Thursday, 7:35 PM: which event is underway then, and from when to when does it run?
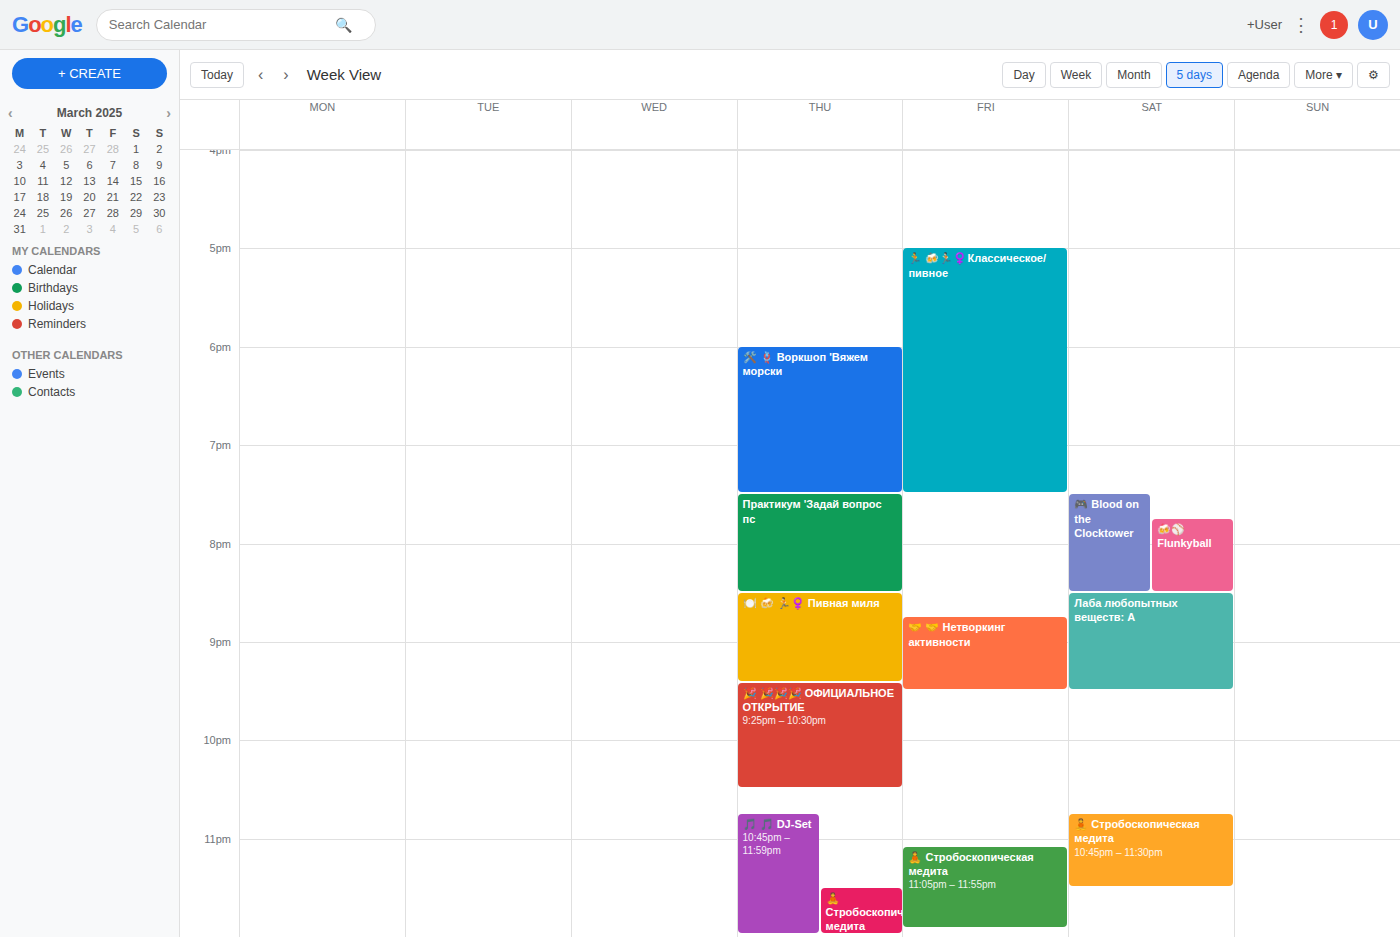
"Практикум 'Задай вопрос пс", 7:30 PM to 8:30 PM